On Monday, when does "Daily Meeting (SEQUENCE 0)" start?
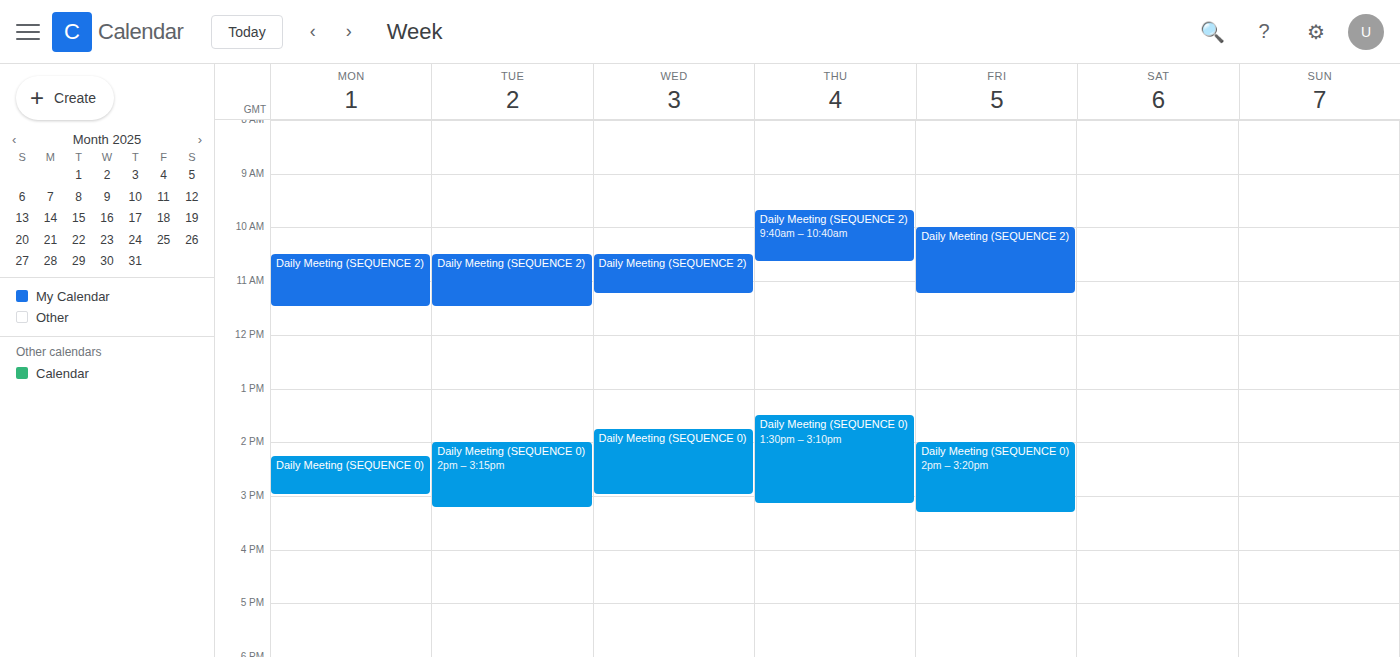
2:15 PM